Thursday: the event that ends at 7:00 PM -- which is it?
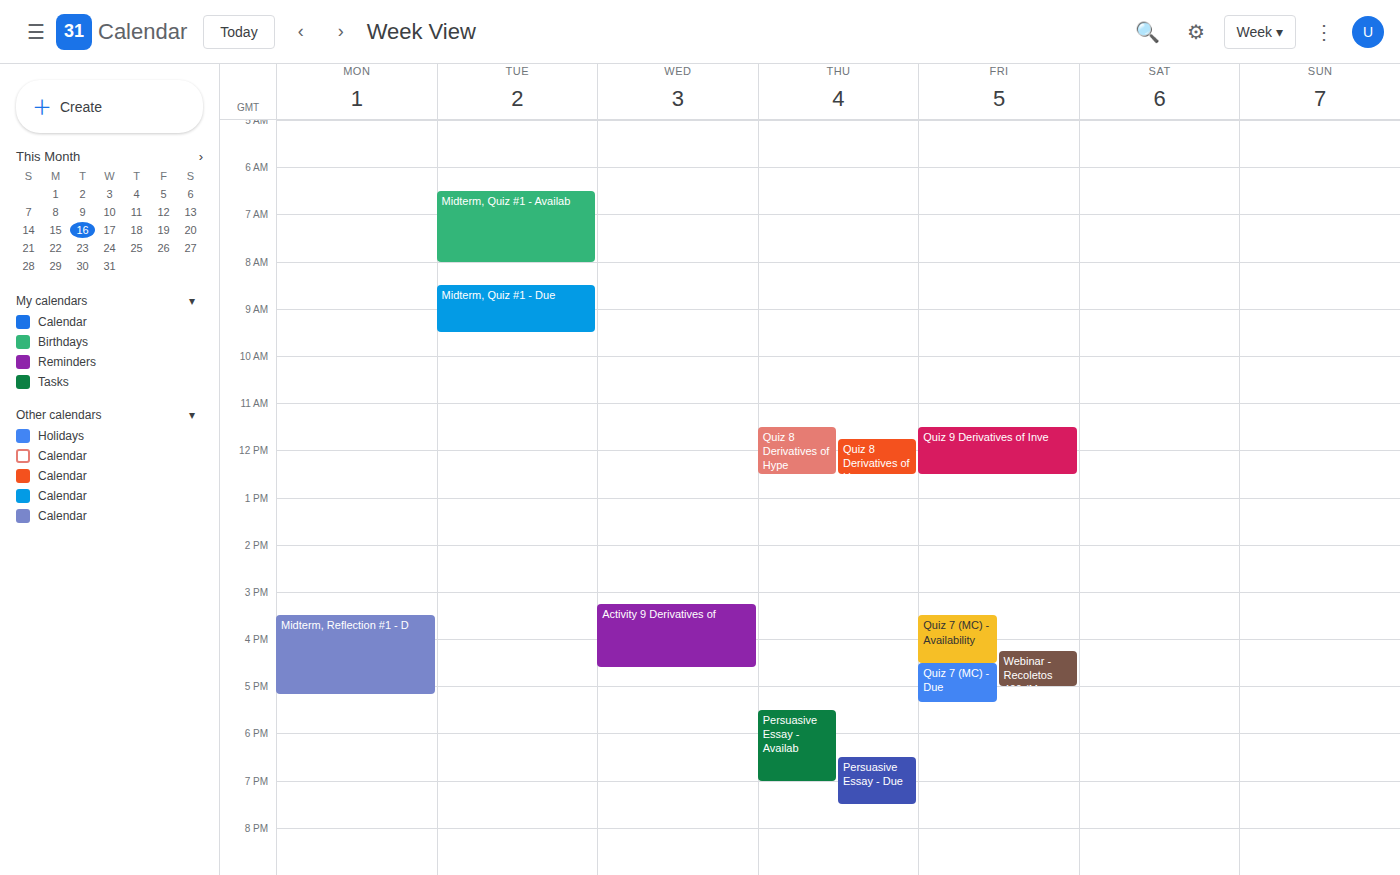
"Persuasive Essay - Availab"